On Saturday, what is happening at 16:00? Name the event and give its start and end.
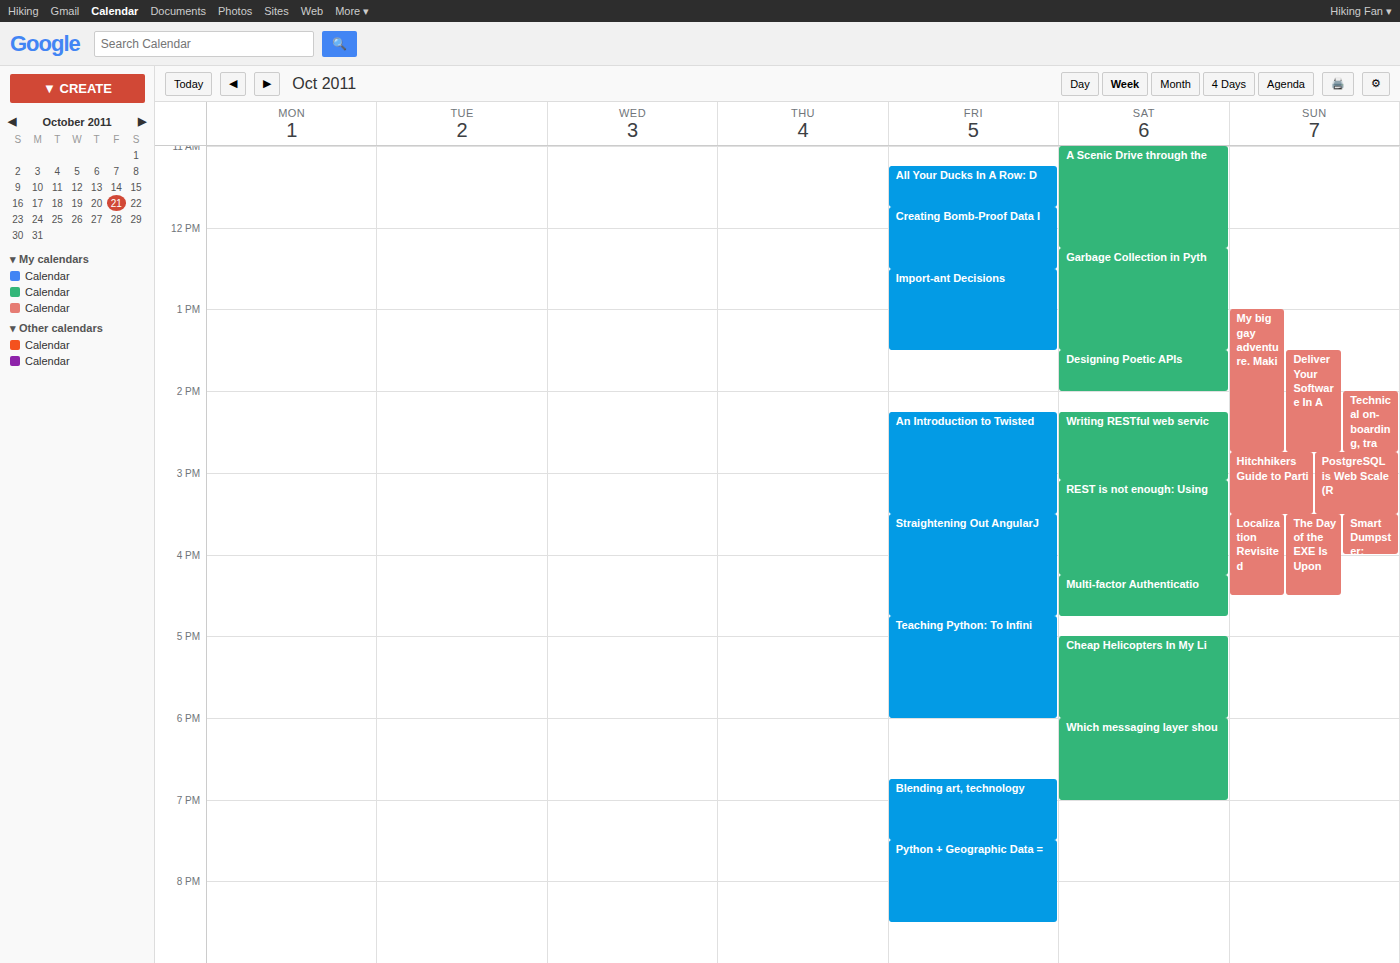
"REST is not enough: Using", 15:05 to 16:15